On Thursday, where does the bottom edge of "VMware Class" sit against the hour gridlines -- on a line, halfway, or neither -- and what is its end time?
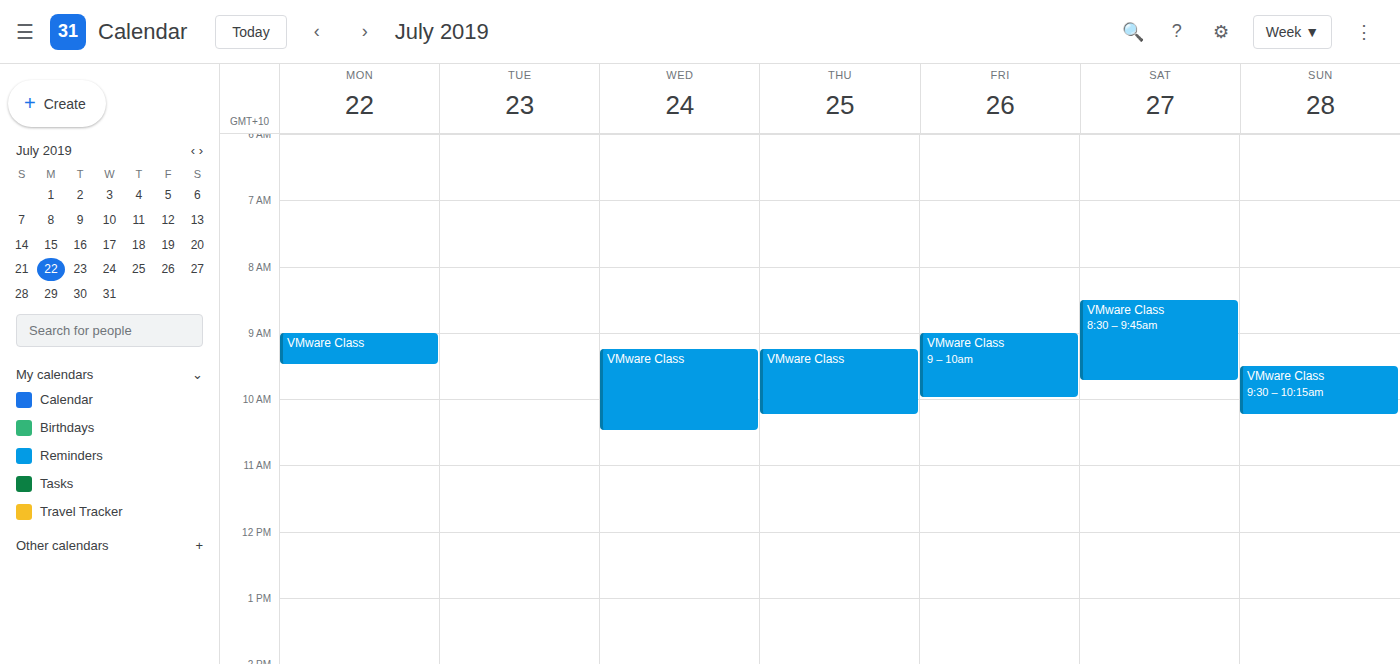
10:15 AM -- neither: a quarter of the way from the 10 AM line to the 11 AM line.